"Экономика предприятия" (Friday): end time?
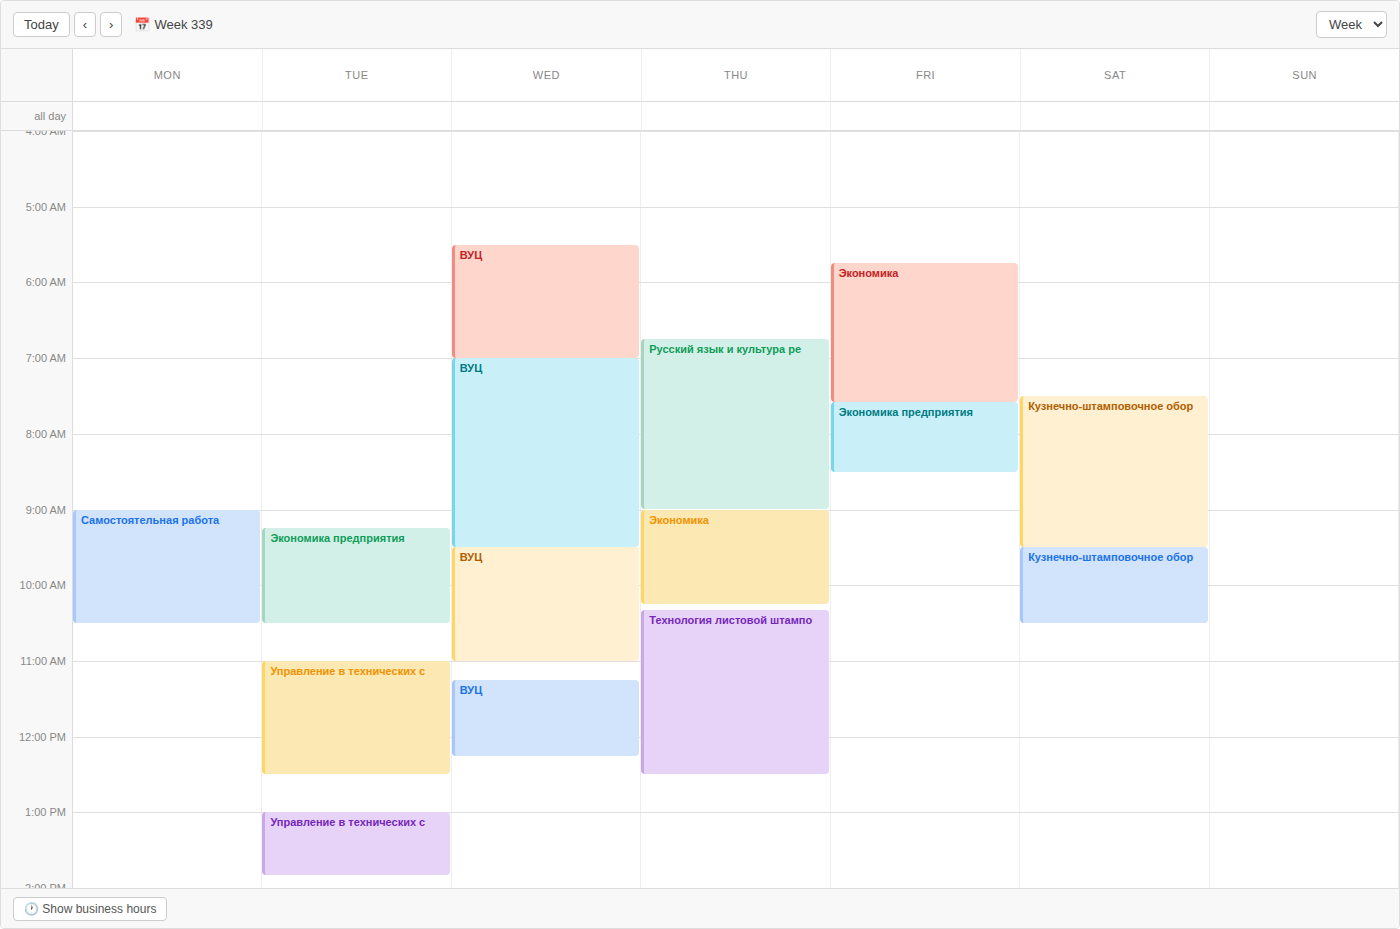
8:30 AM